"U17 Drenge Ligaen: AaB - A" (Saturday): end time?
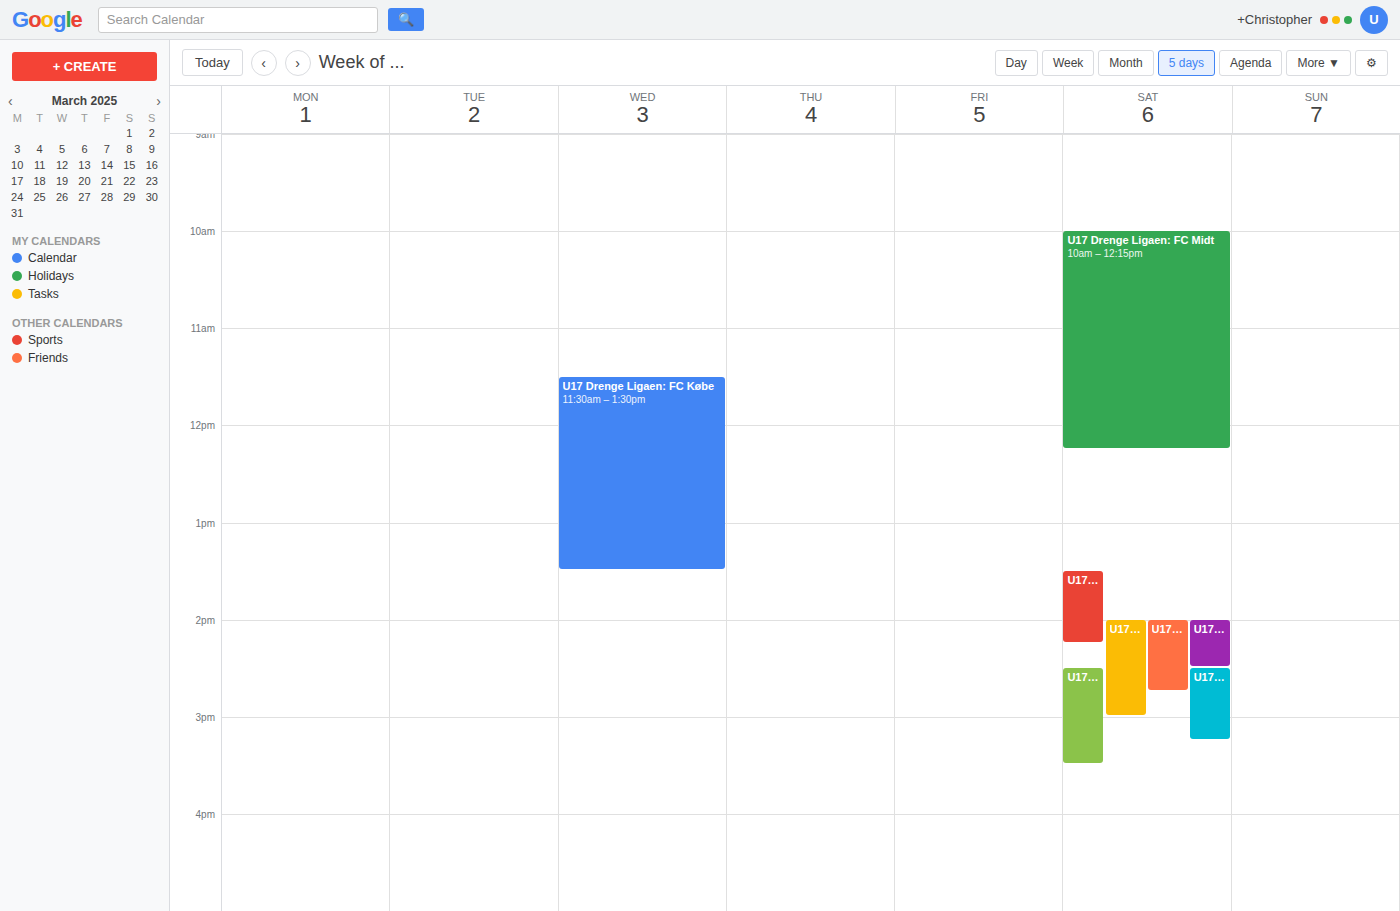
3:00 PM